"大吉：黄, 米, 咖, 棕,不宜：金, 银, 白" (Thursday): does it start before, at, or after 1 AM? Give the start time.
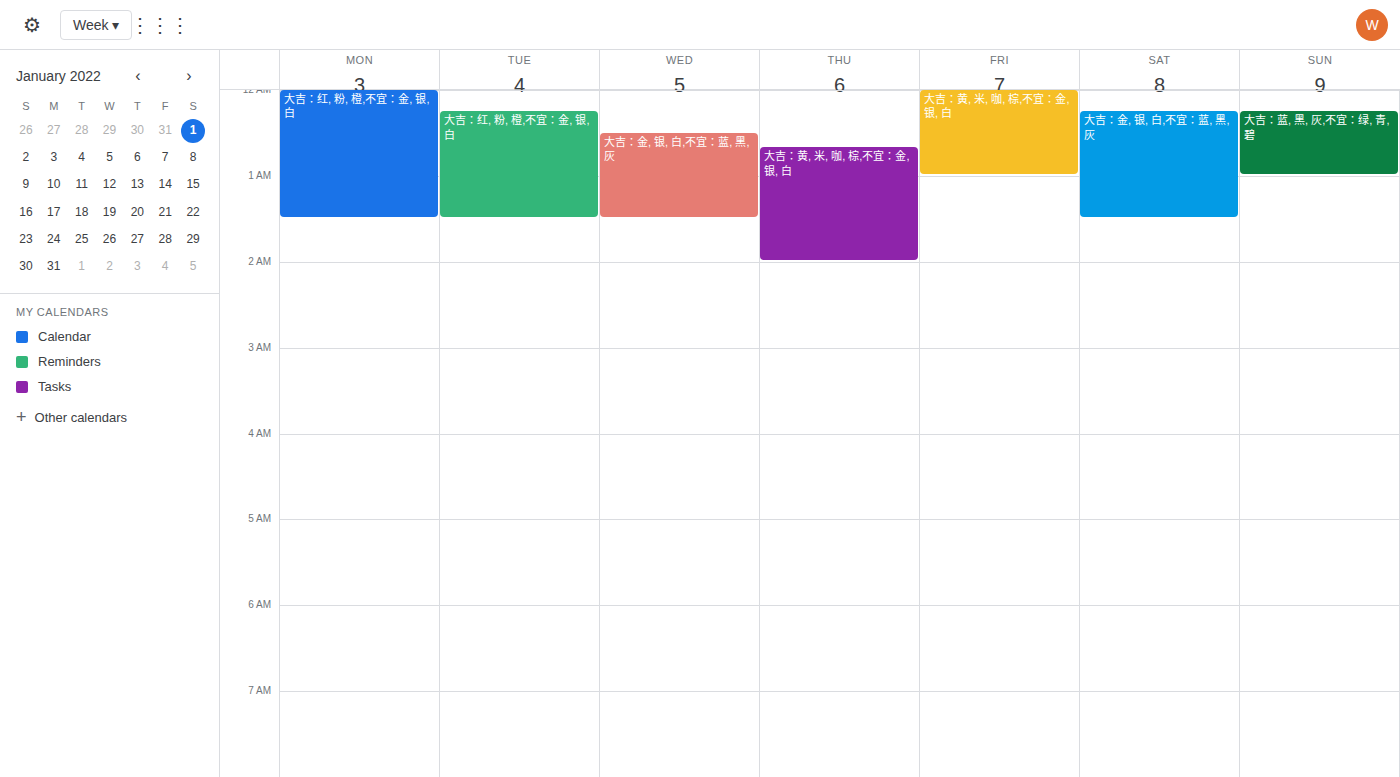
12:40 AM -- before 1 AM, 20 minutes above the 1 AM line.